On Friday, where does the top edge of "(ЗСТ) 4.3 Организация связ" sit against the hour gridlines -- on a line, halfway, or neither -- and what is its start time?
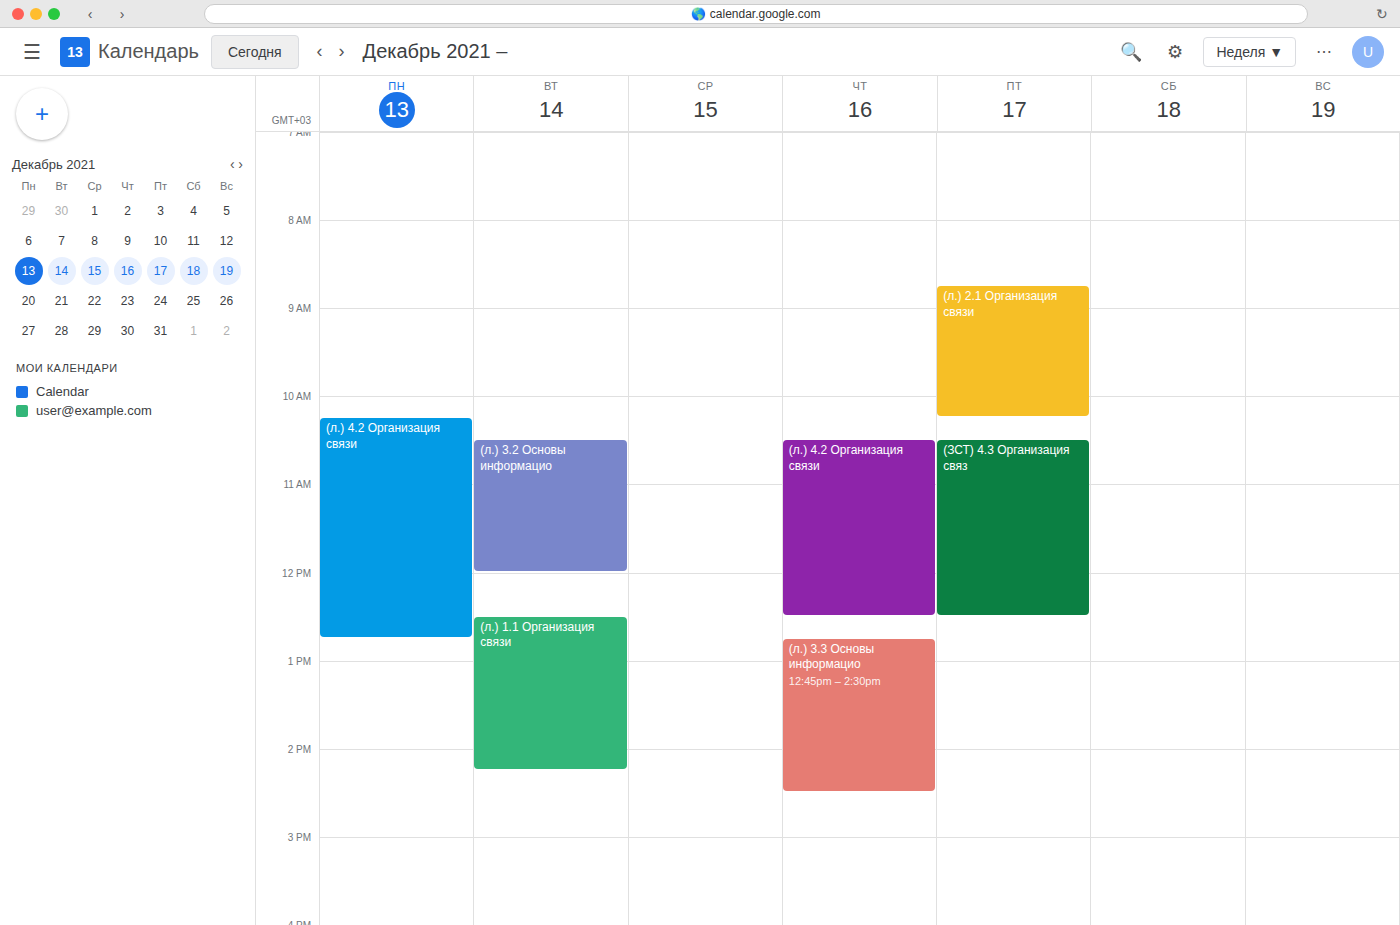
10:30 AM -- halfway between the 10 AM and 11 AM lines.